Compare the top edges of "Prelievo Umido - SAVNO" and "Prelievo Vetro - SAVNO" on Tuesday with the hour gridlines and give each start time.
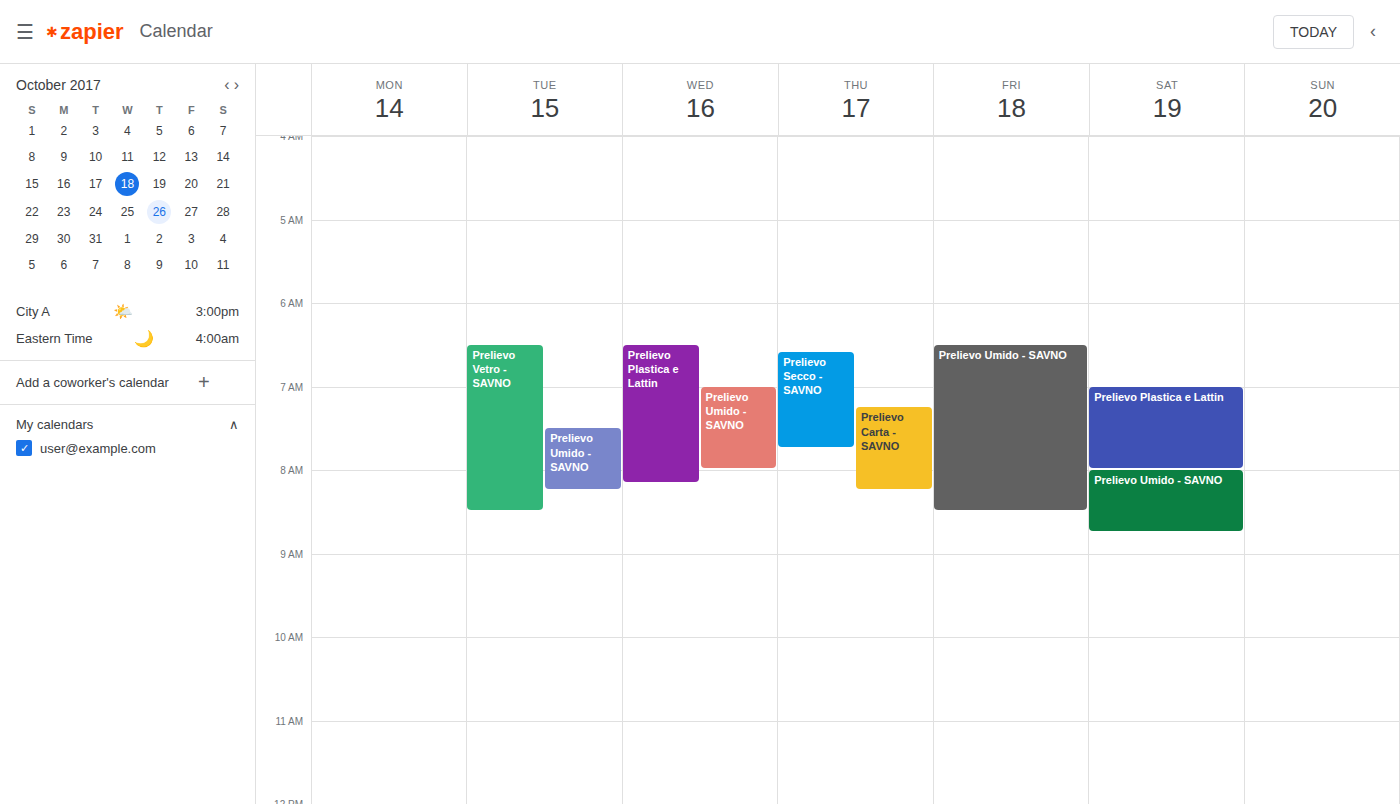
"Prelievo Umido - SAVNO": 7:30 AM, halfway between the 7 AM and 8 AM lines. "Prelievo Vetro - SAVNO": 6:30 AM, halfway between the 6 AM and 7 AM lines.